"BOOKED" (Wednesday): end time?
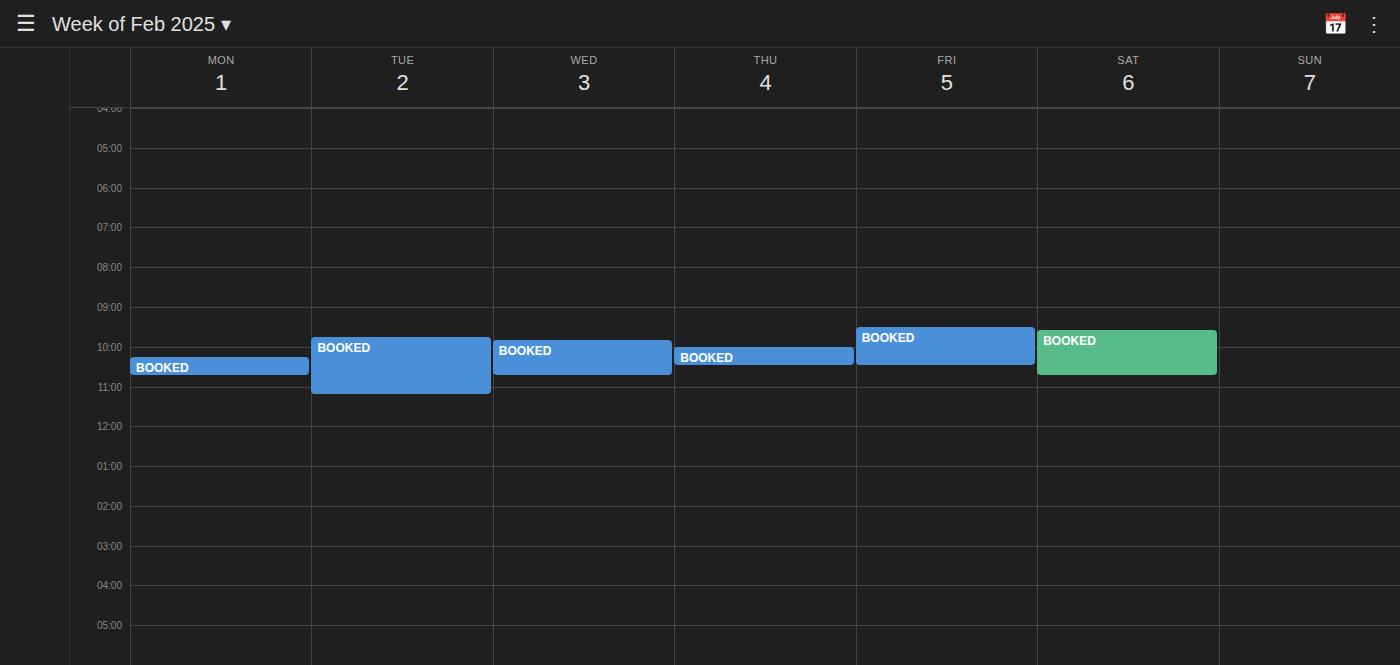
10:45 AM